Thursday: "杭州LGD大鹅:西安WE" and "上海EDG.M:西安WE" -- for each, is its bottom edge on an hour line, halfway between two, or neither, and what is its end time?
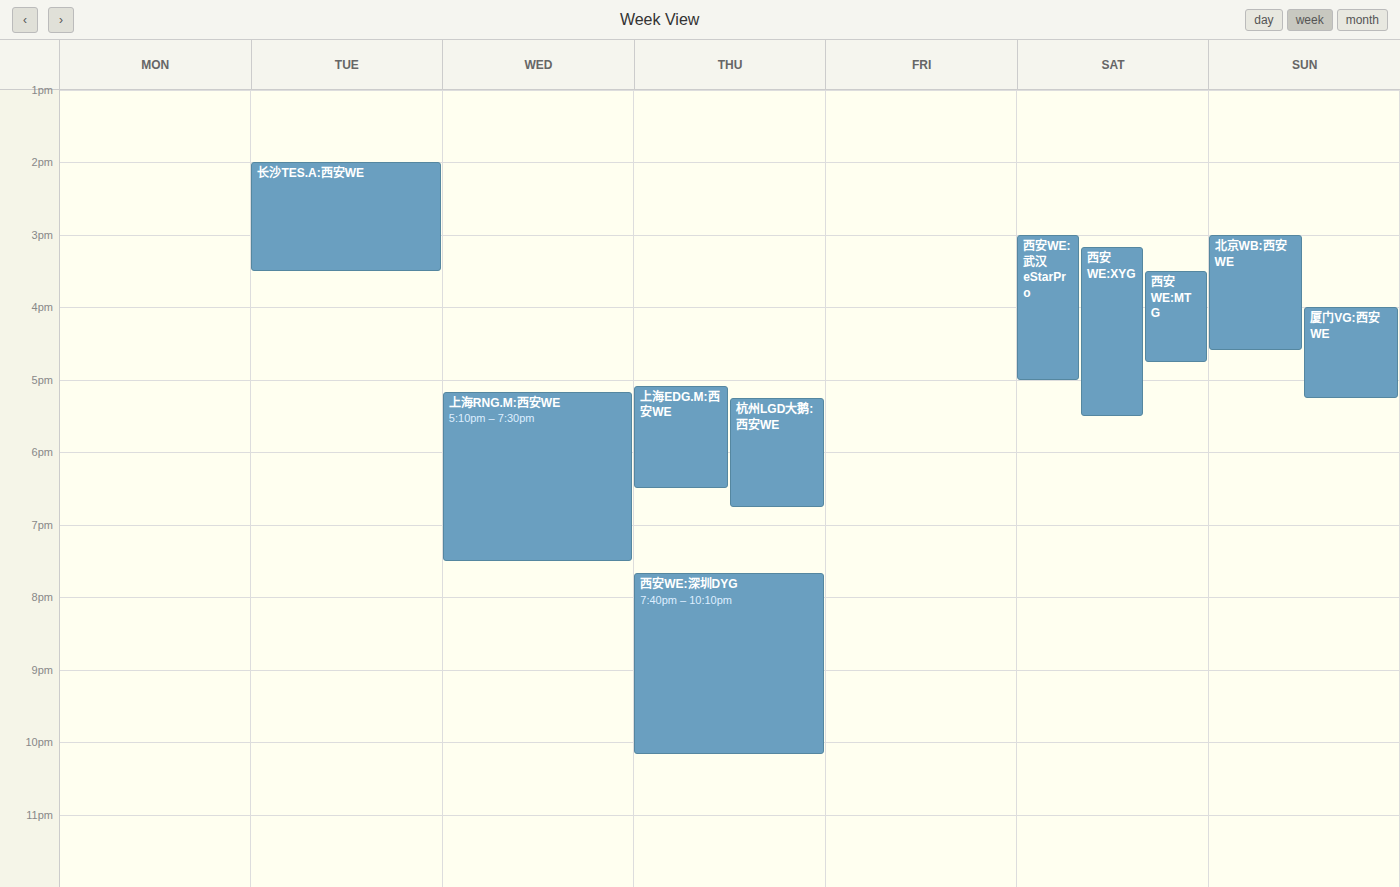
"杭州LGD大鹅:西安WE": 18:45, neither: three quarters of the way from the 18:00 line to the 19:00 line. "上海EDG.M:西安WE": 18:30, halfway between the 18:00 and 19:00 lines.